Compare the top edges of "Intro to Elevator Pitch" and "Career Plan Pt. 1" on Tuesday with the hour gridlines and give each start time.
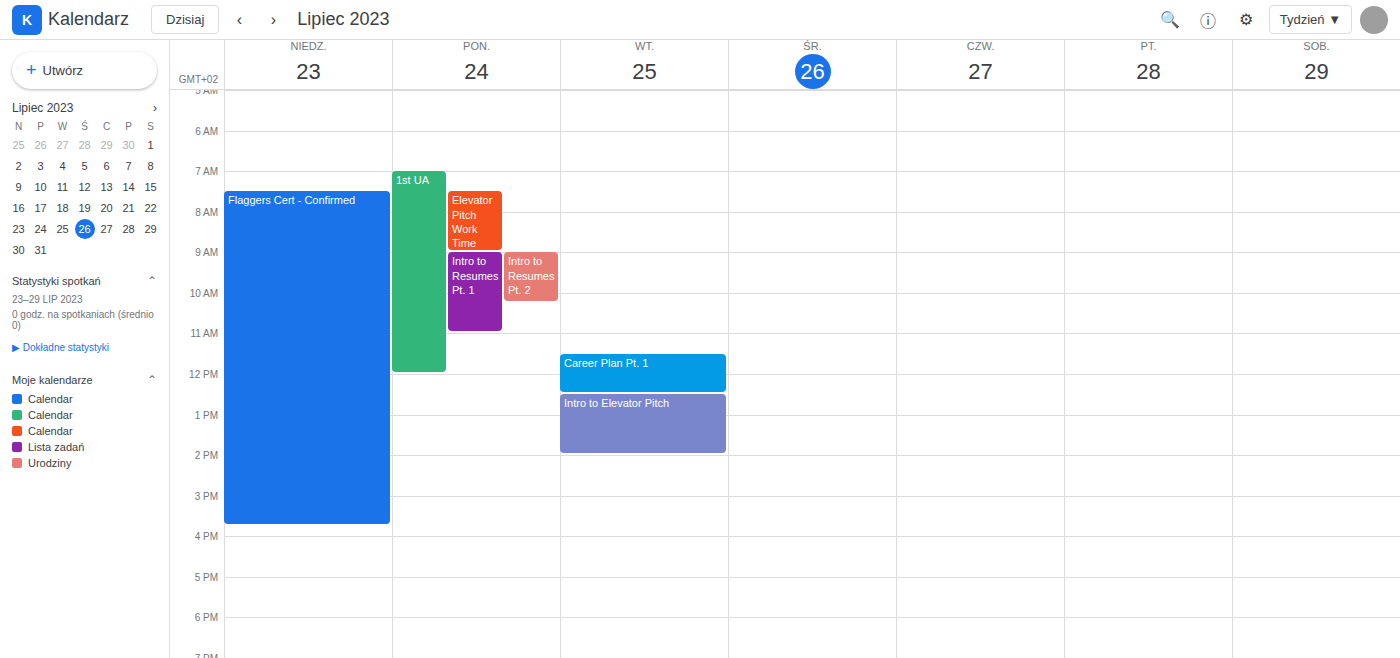
"Intro to Elevator Pitch": 12:30 PM, halfway between the 12 PM and 1 PM lines. "Career Plan Pt. 1": 11:30 AM, halfway between the 11 AM and 12 PM lines.